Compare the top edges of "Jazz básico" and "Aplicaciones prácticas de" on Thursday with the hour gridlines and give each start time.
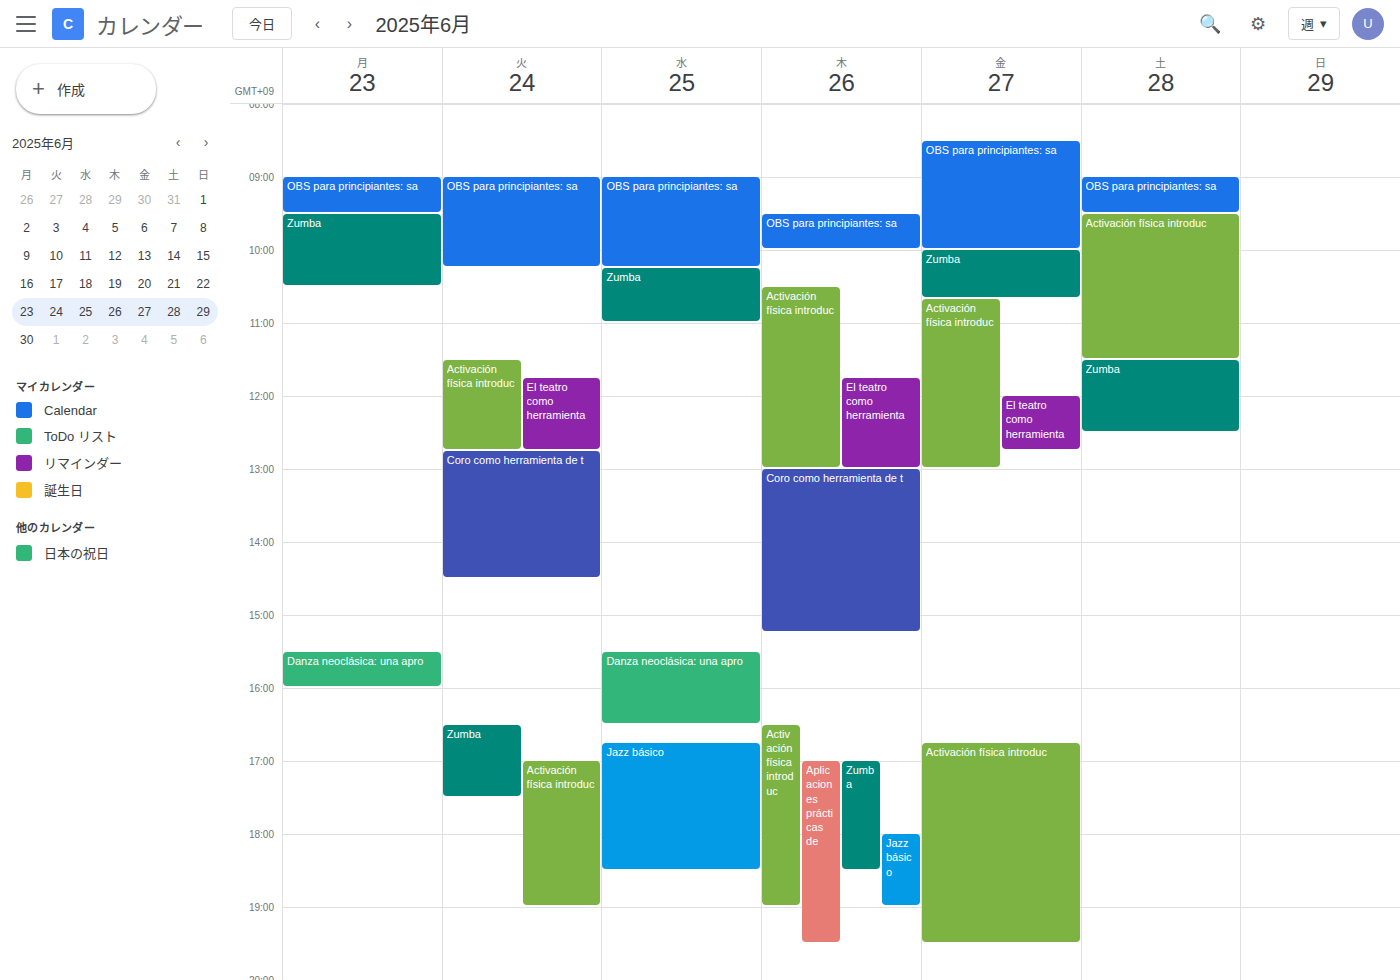
"Jazz básico": 6:00 PM, exactly on the 6 PM line. "Aplicaciones prácticas de": 5:00 PM, exactly on the 5 PM line.